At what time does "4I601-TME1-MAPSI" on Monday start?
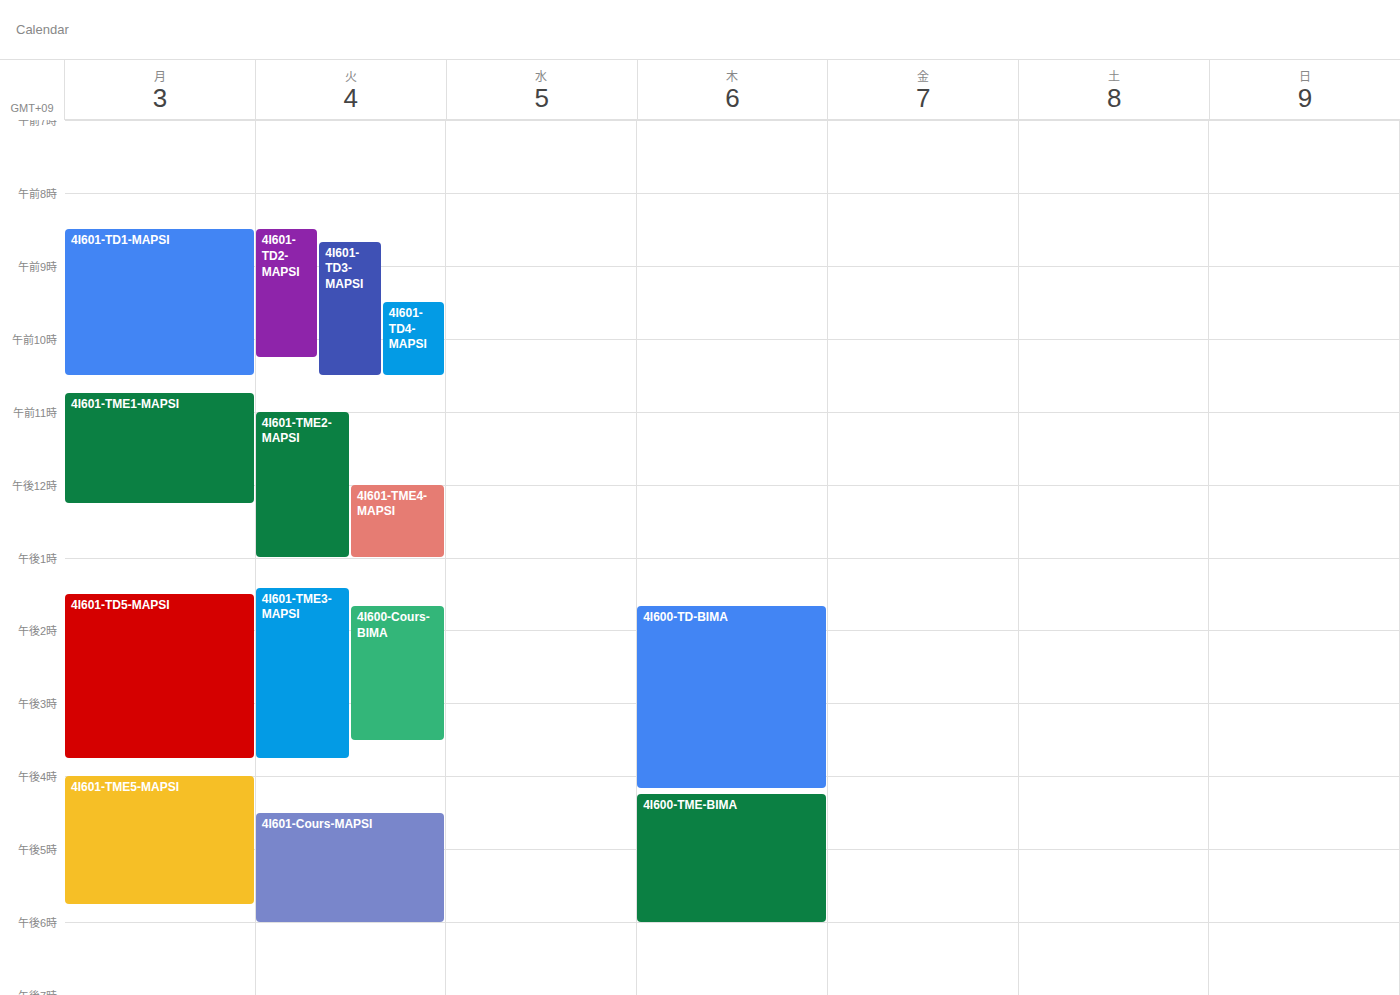
10:45 AM